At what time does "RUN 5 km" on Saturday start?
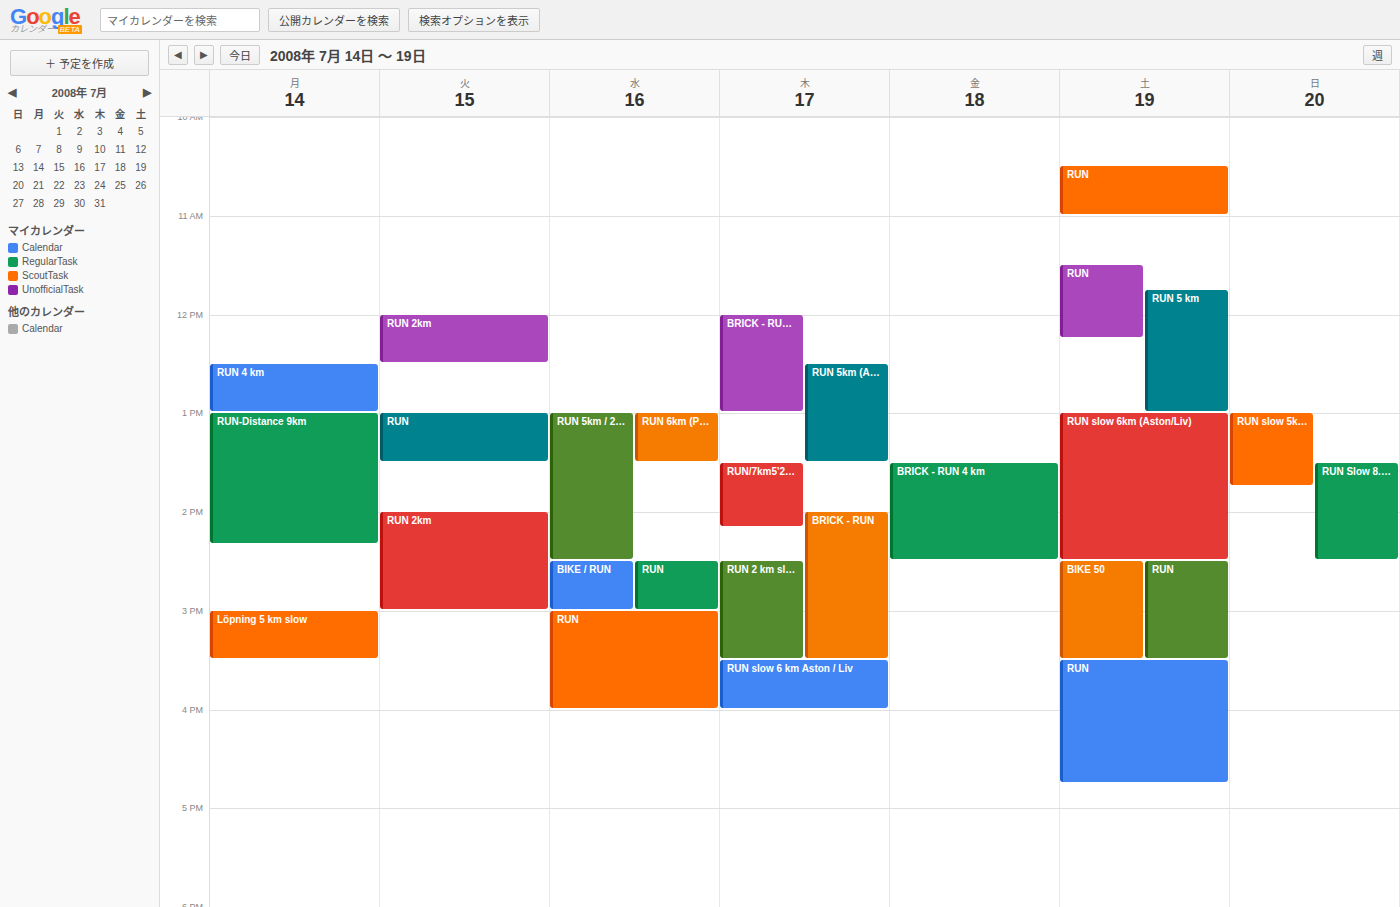
11:45 AM